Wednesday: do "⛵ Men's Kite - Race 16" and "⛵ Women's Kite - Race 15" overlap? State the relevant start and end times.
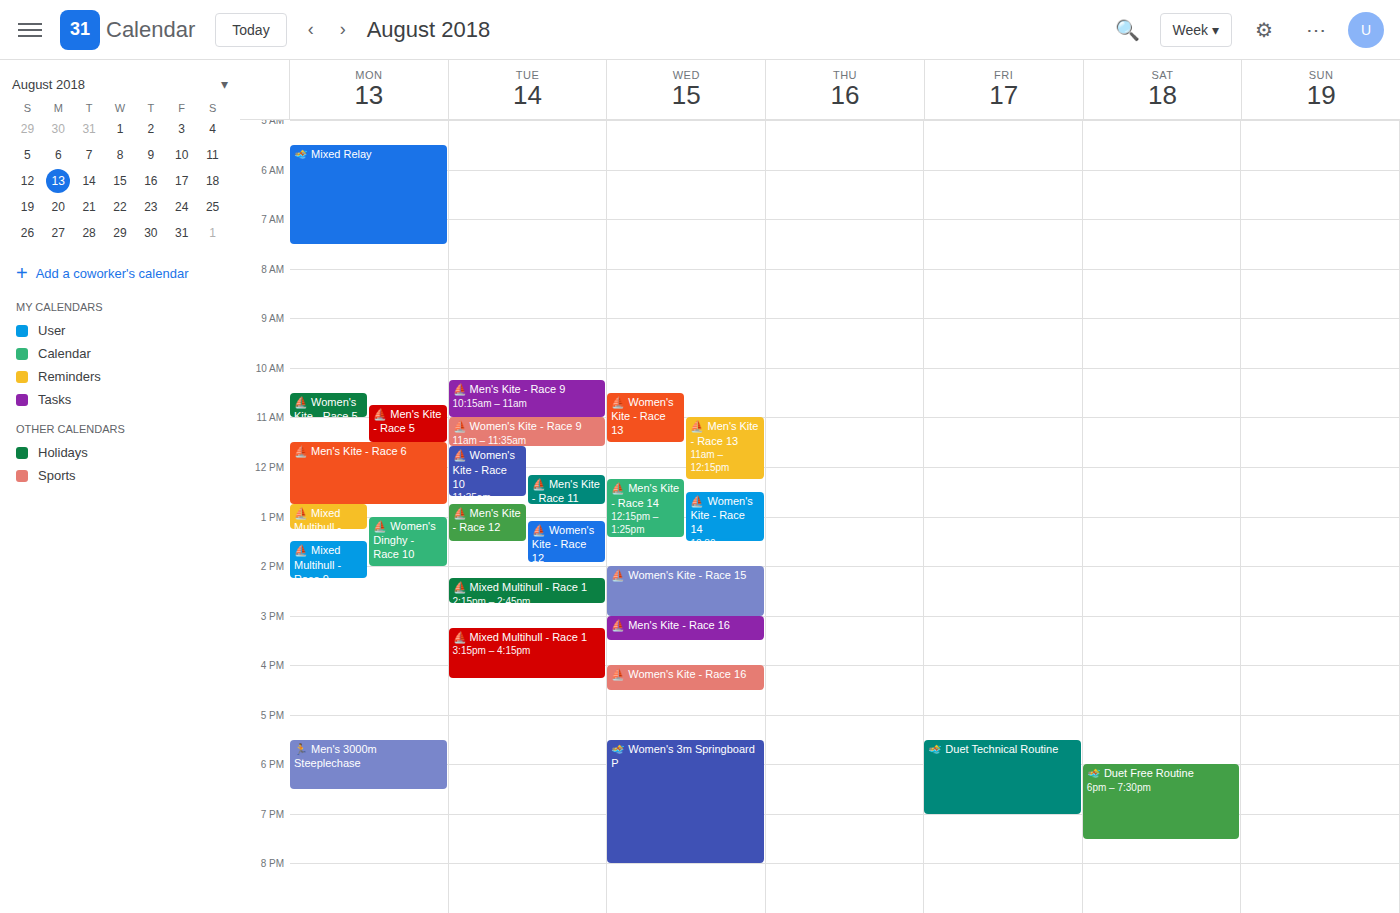
"⛵ Women's Kite - Race 15" ends at 3:00 PM, exactly when "⛵ Men's Kite - Race 16" starts -- they touch but do not overlap.